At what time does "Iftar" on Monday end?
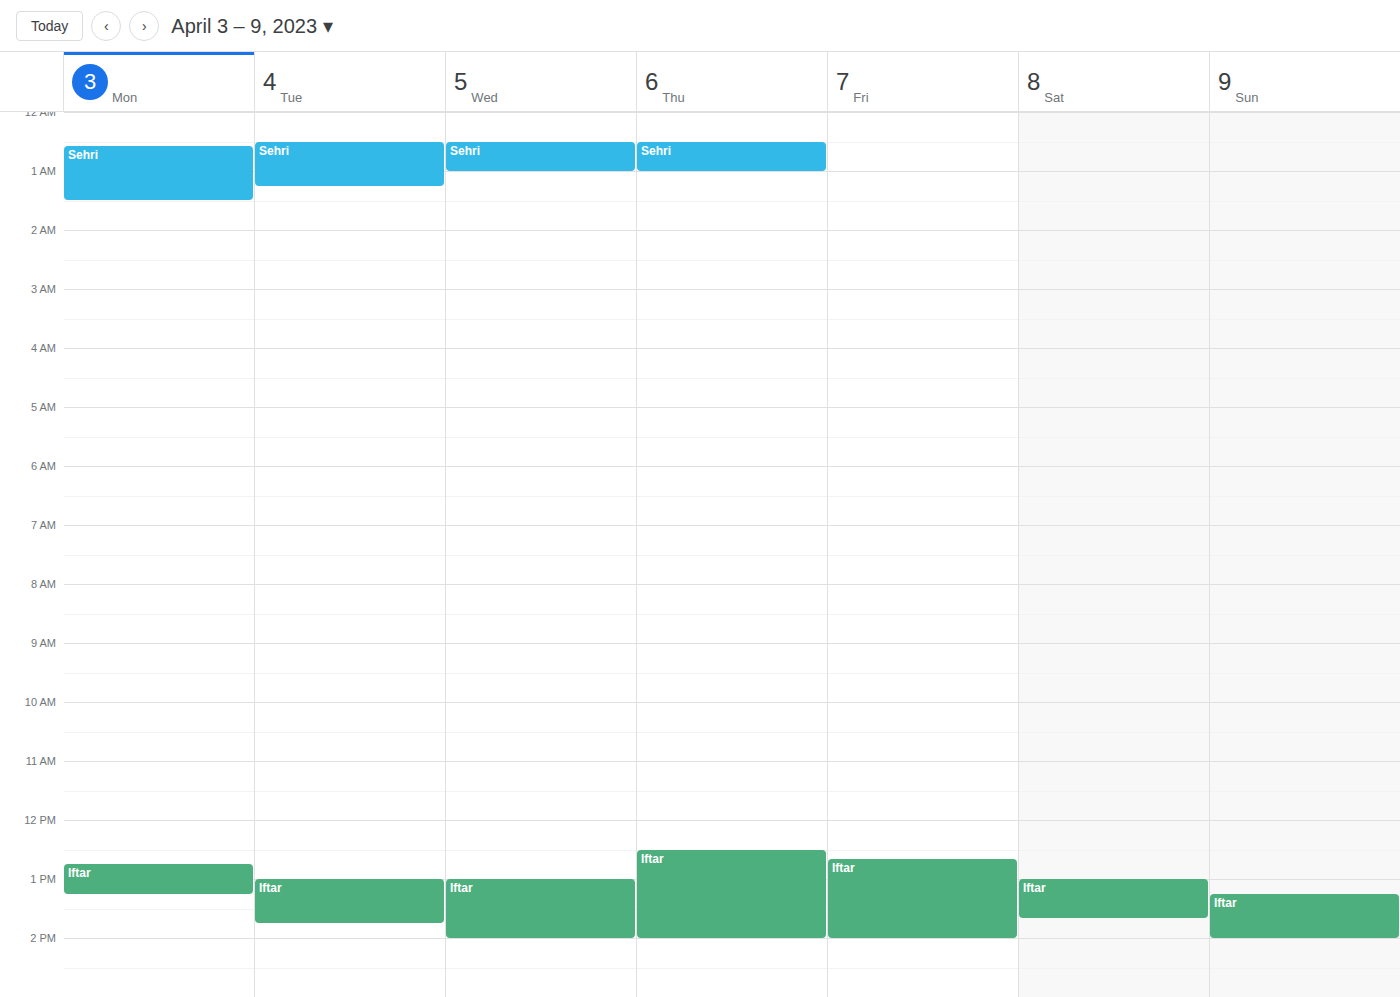
1:15 PM